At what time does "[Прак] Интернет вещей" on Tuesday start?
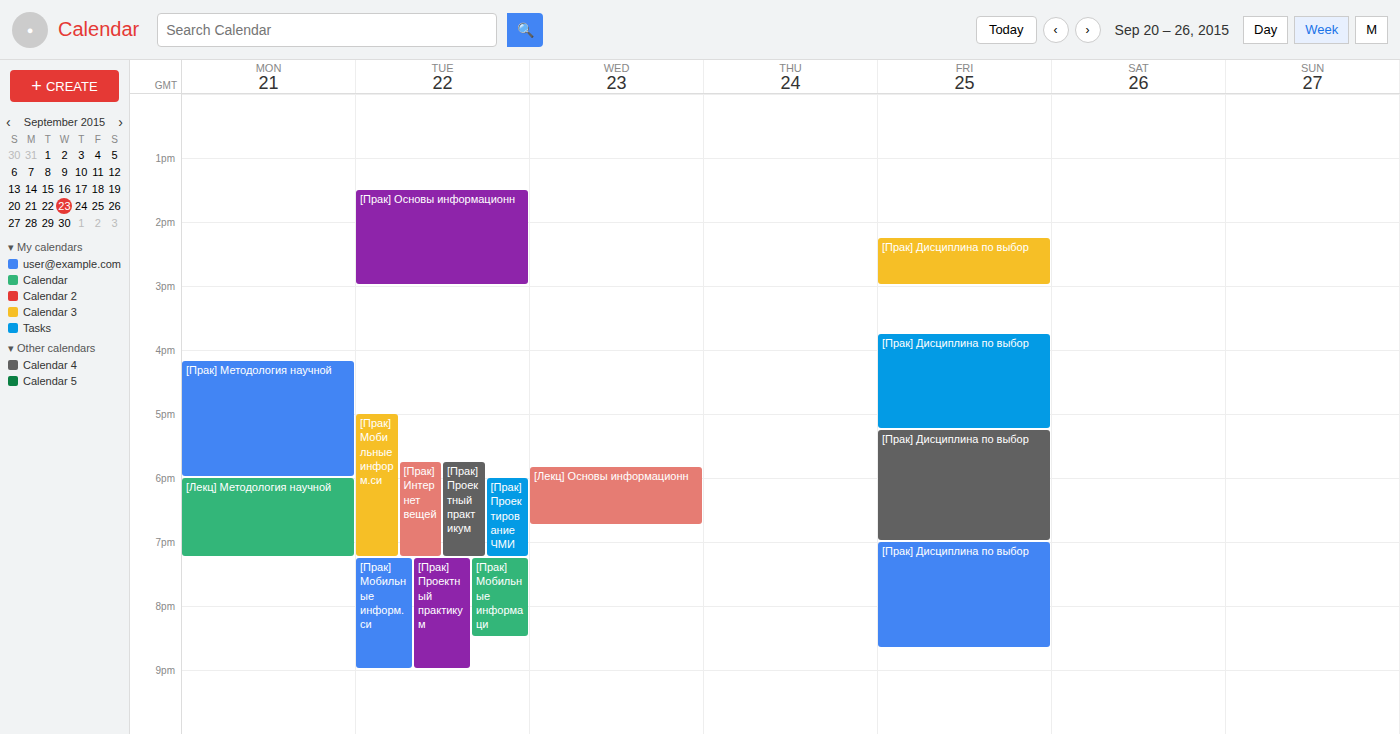
5:45 PM